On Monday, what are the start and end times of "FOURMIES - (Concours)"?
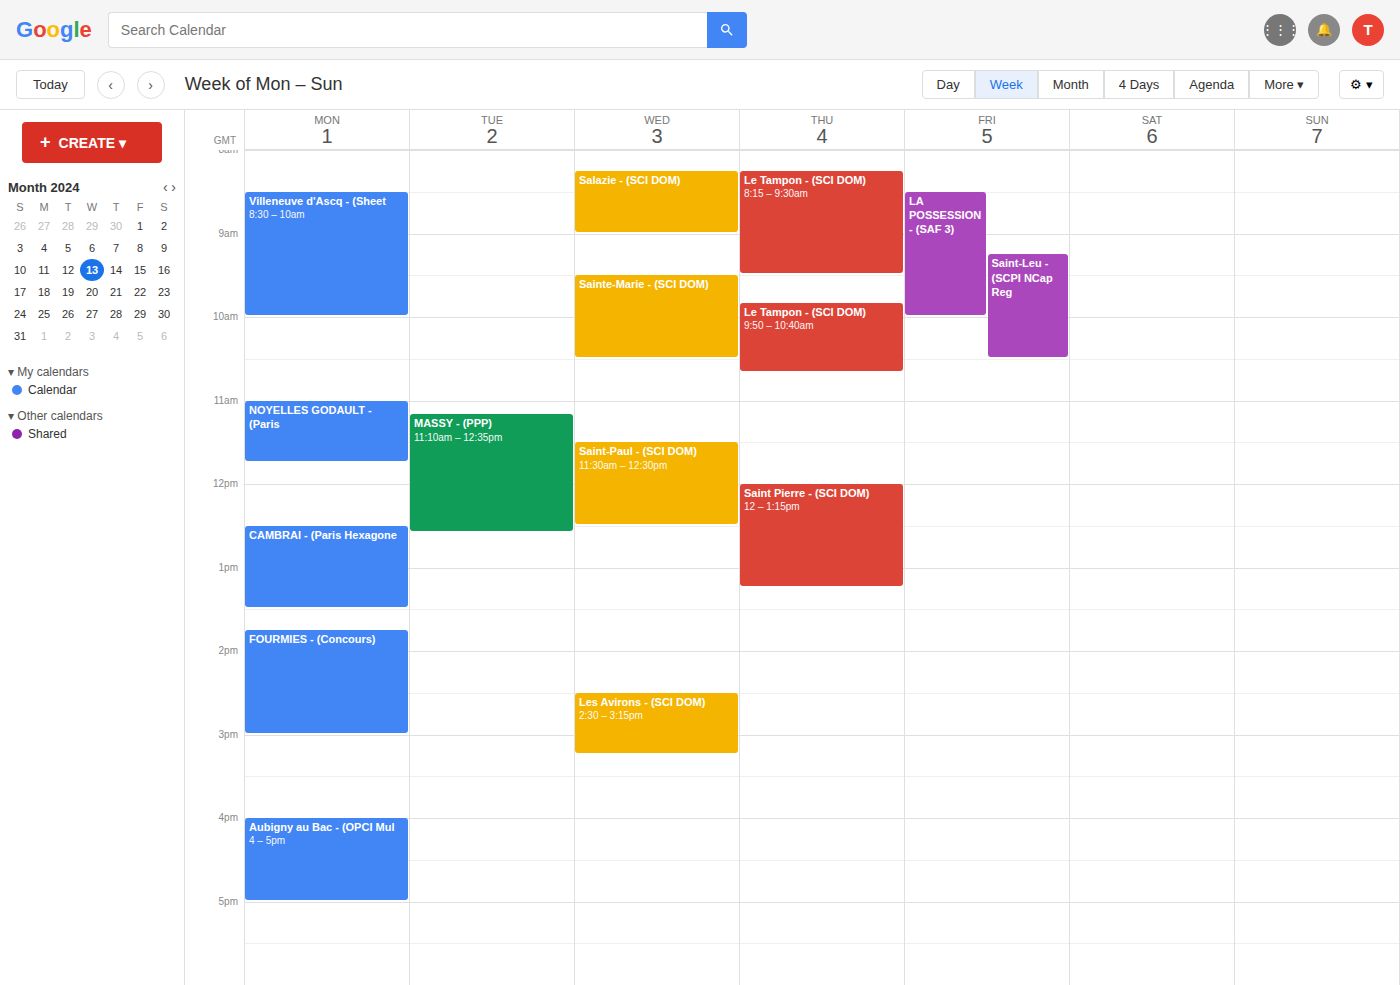
1:45 PM to 3:00 PM